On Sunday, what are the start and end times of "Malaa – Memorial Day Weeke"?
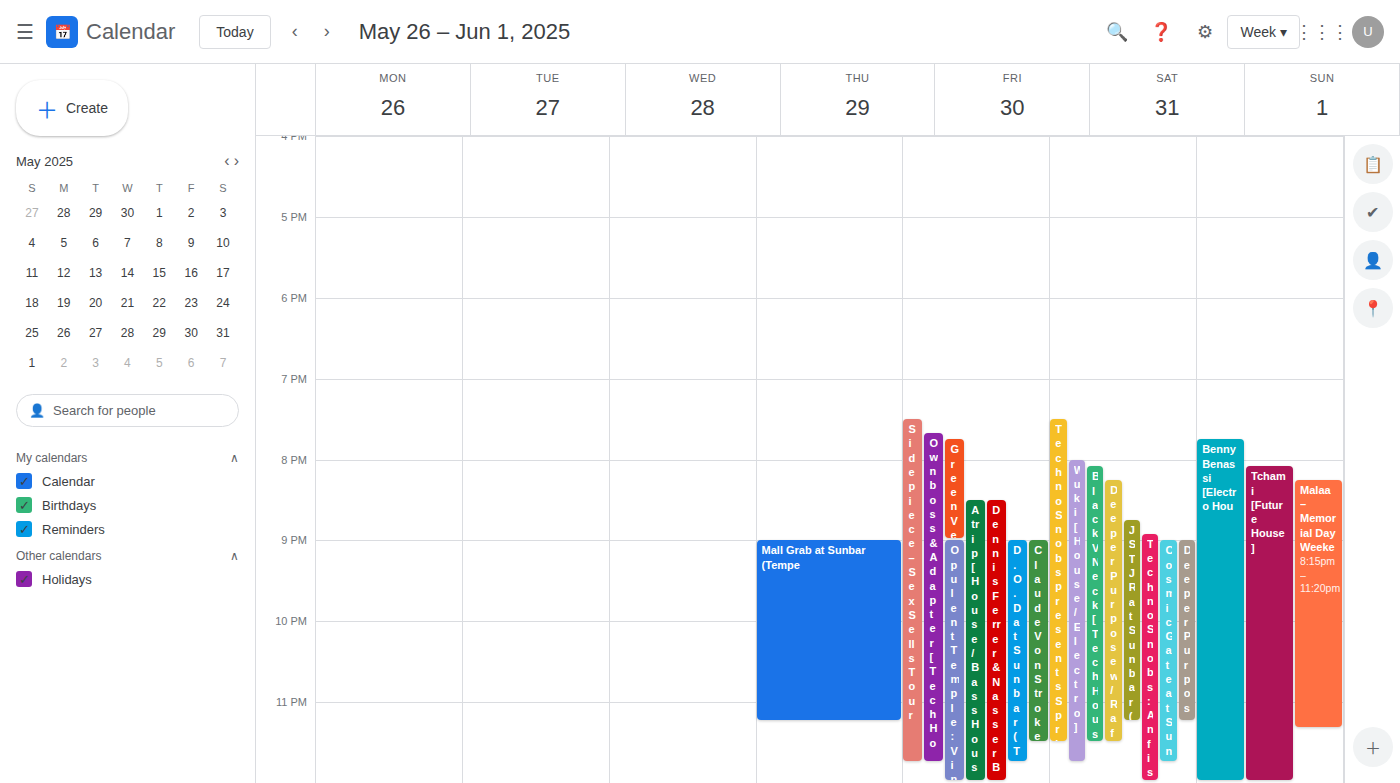
8:15 PM to 11:20 PM